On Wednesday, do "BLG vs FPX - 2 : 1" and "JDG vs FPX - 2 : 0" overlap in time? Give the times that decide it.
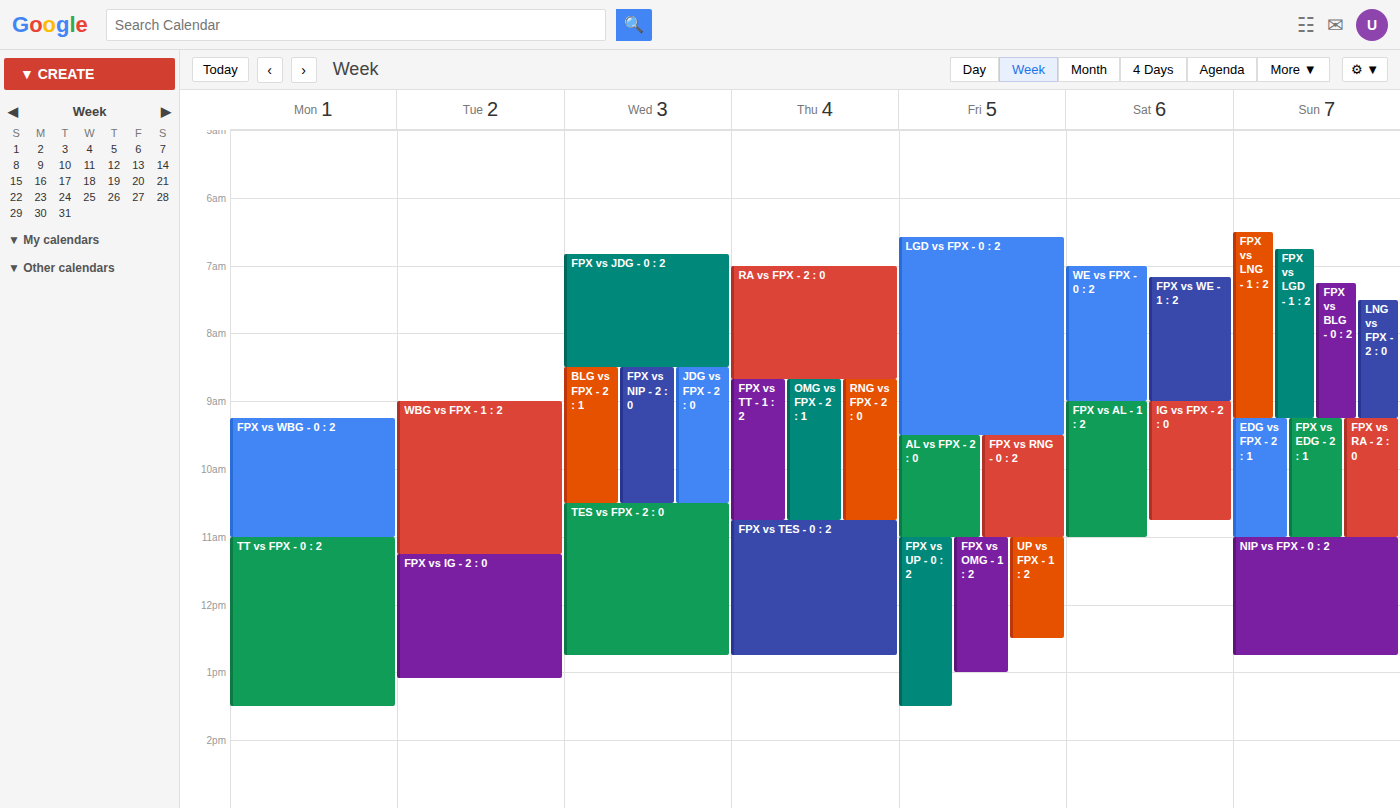
"BLG vs FPX - 2 : 1" runs 8:30 AM to 10:30 AM, inside "JDG vs FPX - 2 : 0" -- they overlap.